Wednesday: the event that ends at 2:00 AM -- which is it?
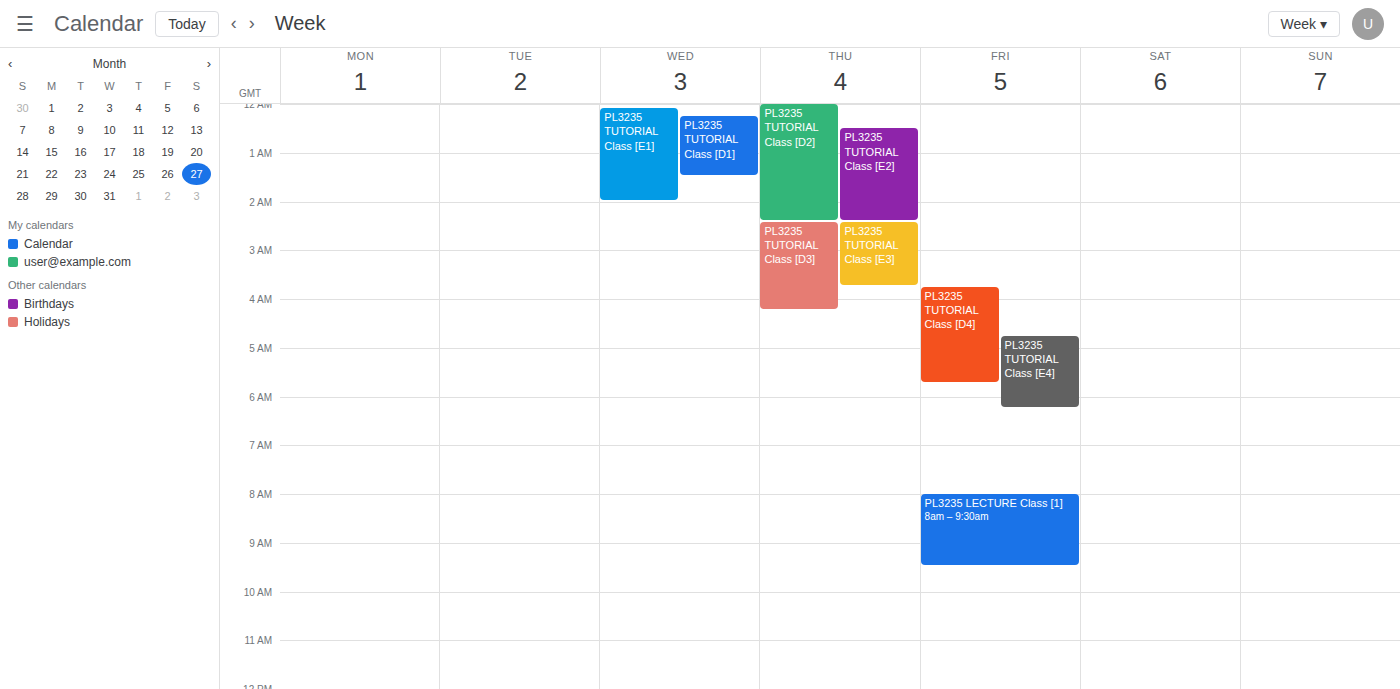
"PL3235 TUTORIAL Class [E1]"